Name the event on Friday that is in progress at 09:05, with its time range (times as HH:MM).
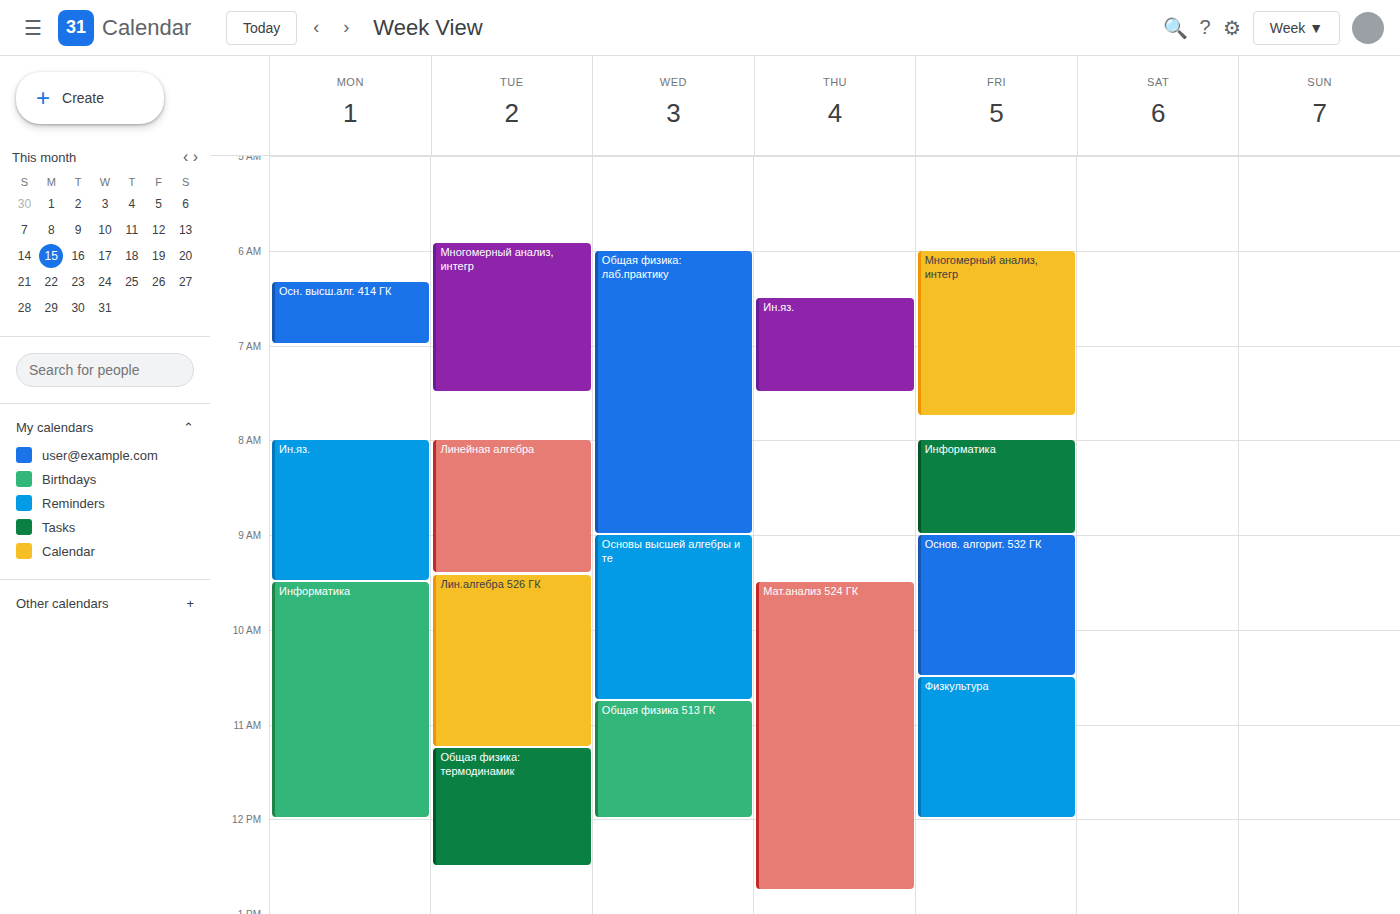
"Основ. алгорит. 532 ГК", 09:00 to 10:30